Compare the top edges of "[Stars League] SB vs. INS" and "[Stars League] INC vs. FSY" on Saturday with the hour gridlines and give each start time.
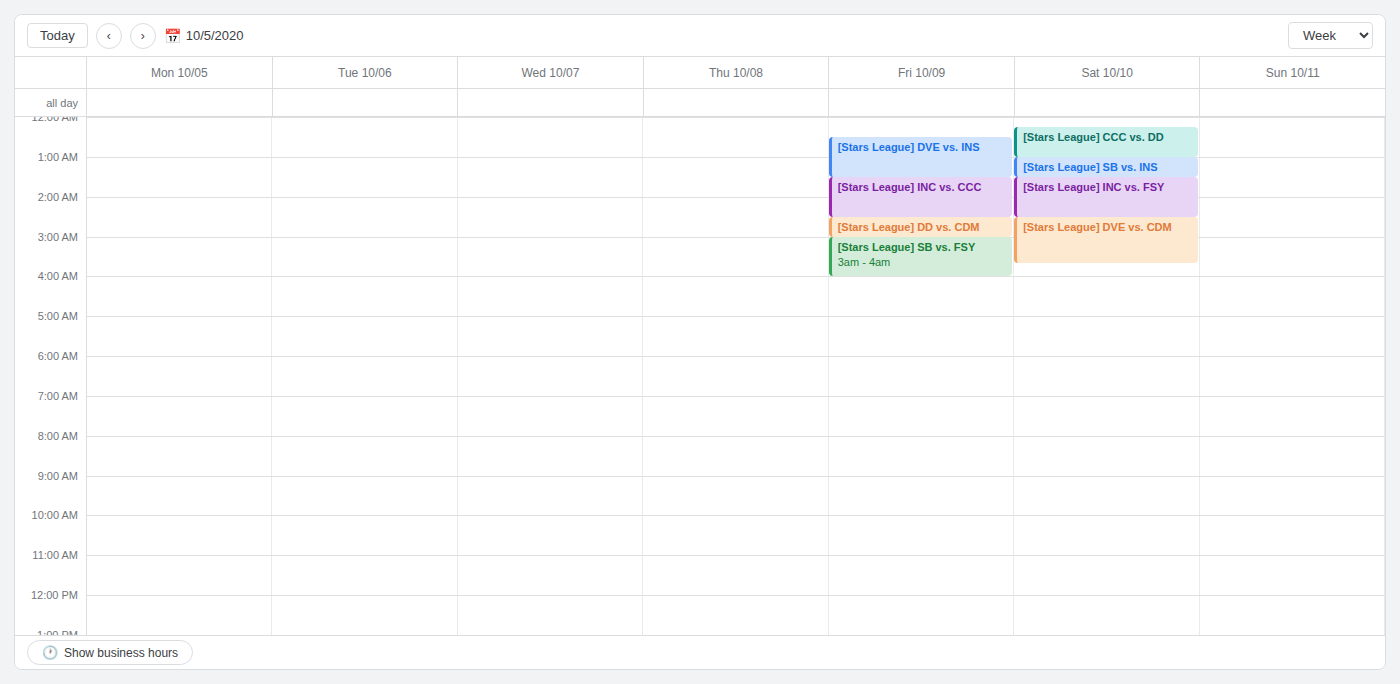
"[Stars League] SB vs. INS": 1:00 AM, exactly on the 1 AM line. "[Stars League] INC vs. FSY": 1:30 AM, halfway between the 1 AM and 2 AM lines.